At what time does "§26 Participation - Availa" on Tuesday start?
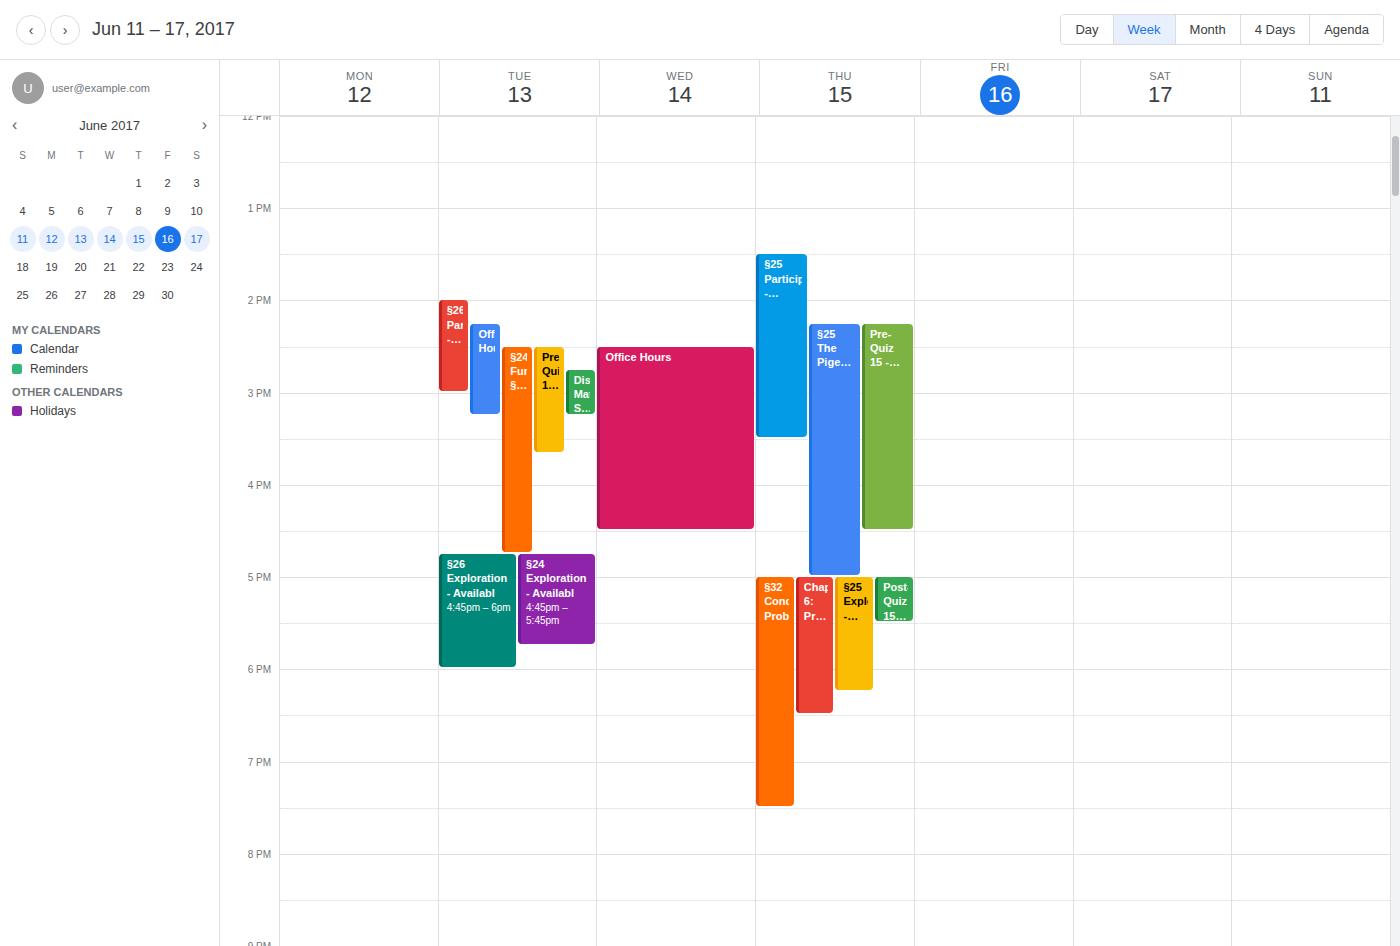
14:00